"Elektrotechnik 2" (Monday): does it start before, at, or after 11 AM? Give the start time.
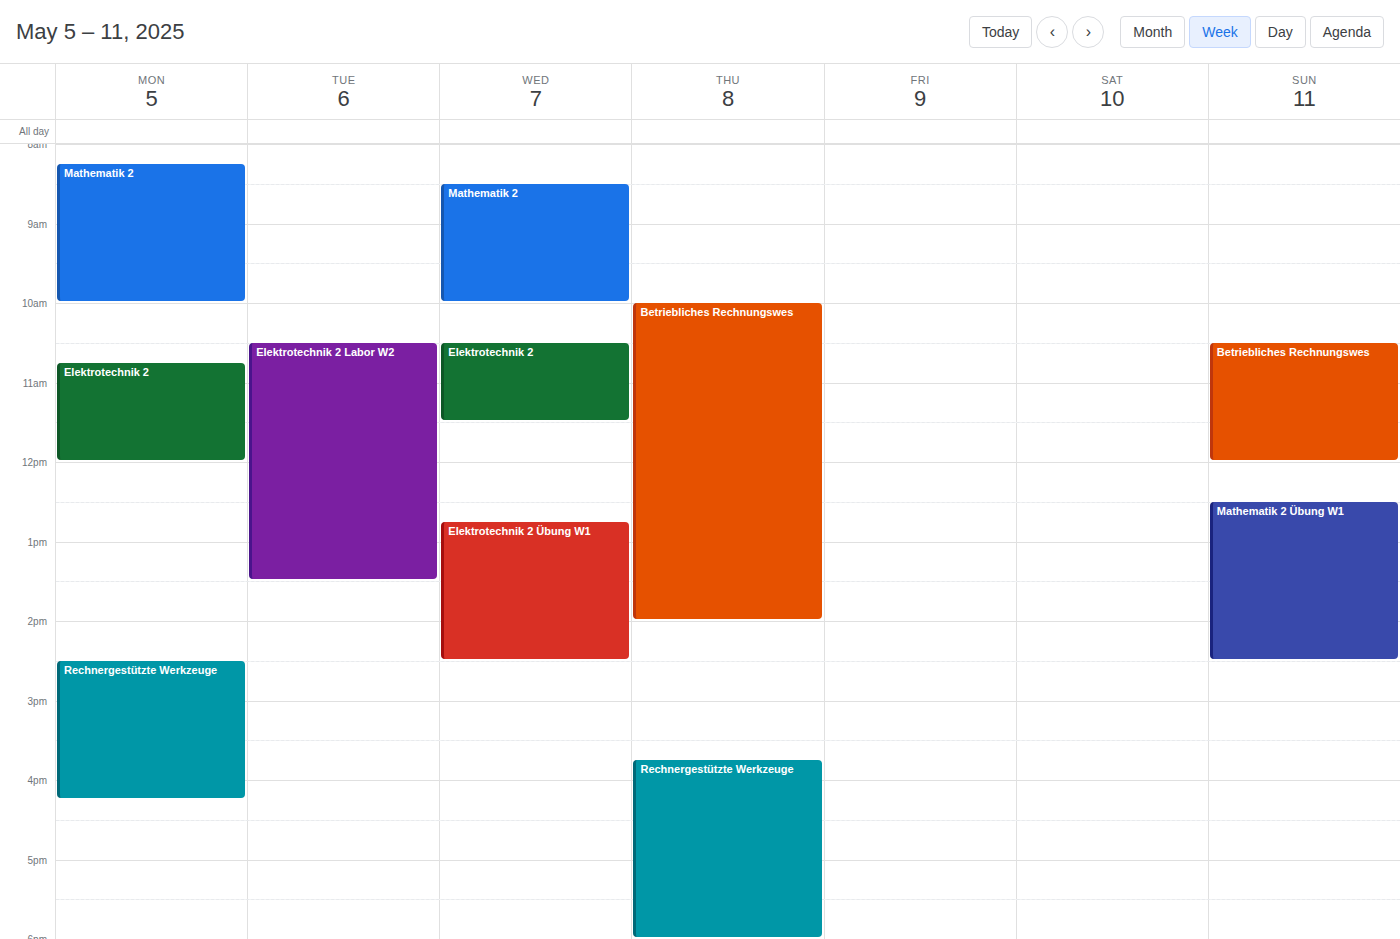
10:45 AM -- before 11 AM, 15 minutes above the 11 AM line.